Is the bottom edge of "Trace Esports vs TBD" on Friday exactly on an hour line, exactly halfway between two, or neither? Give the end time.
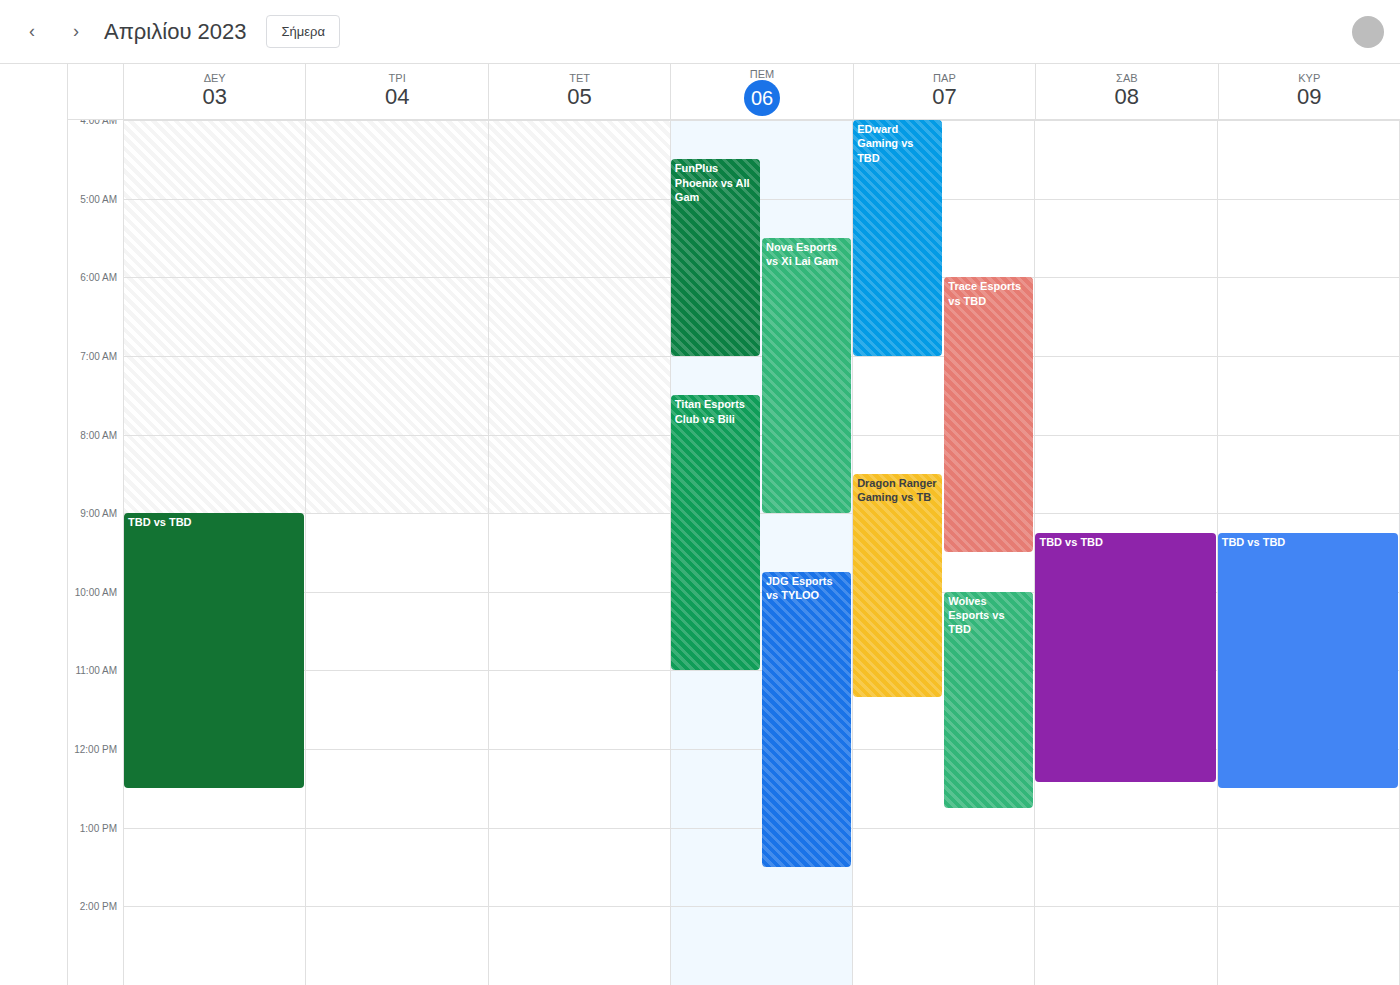
9:30 AM -- halfway between the 9 AM and 10 AM lines.